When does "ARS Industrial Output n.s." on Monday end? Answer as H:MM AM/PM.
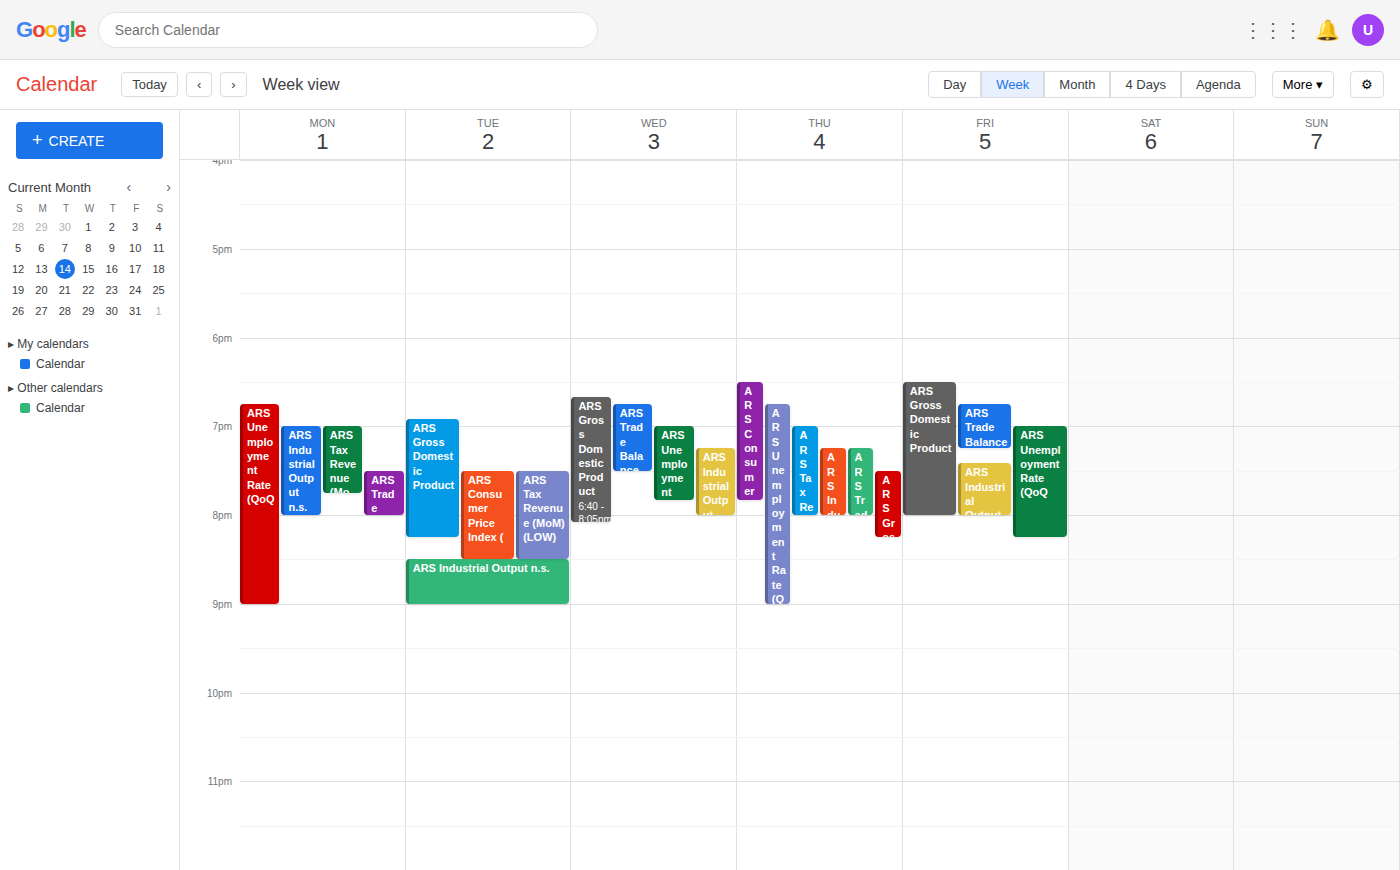
8:00 PM